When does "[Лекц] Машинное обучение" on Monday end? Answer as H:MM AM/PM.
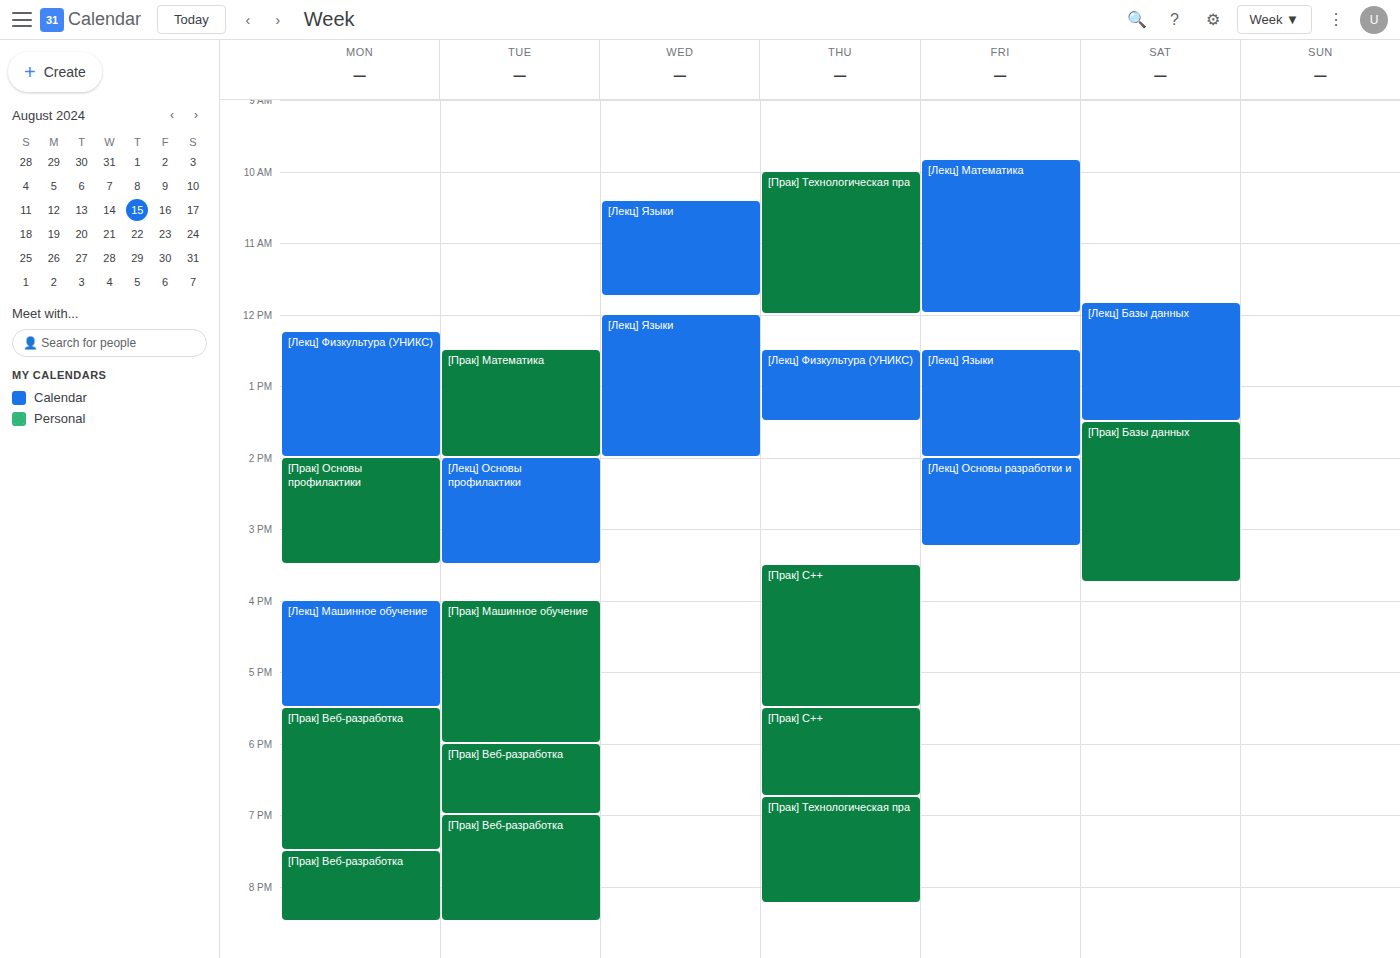
5:30 PM